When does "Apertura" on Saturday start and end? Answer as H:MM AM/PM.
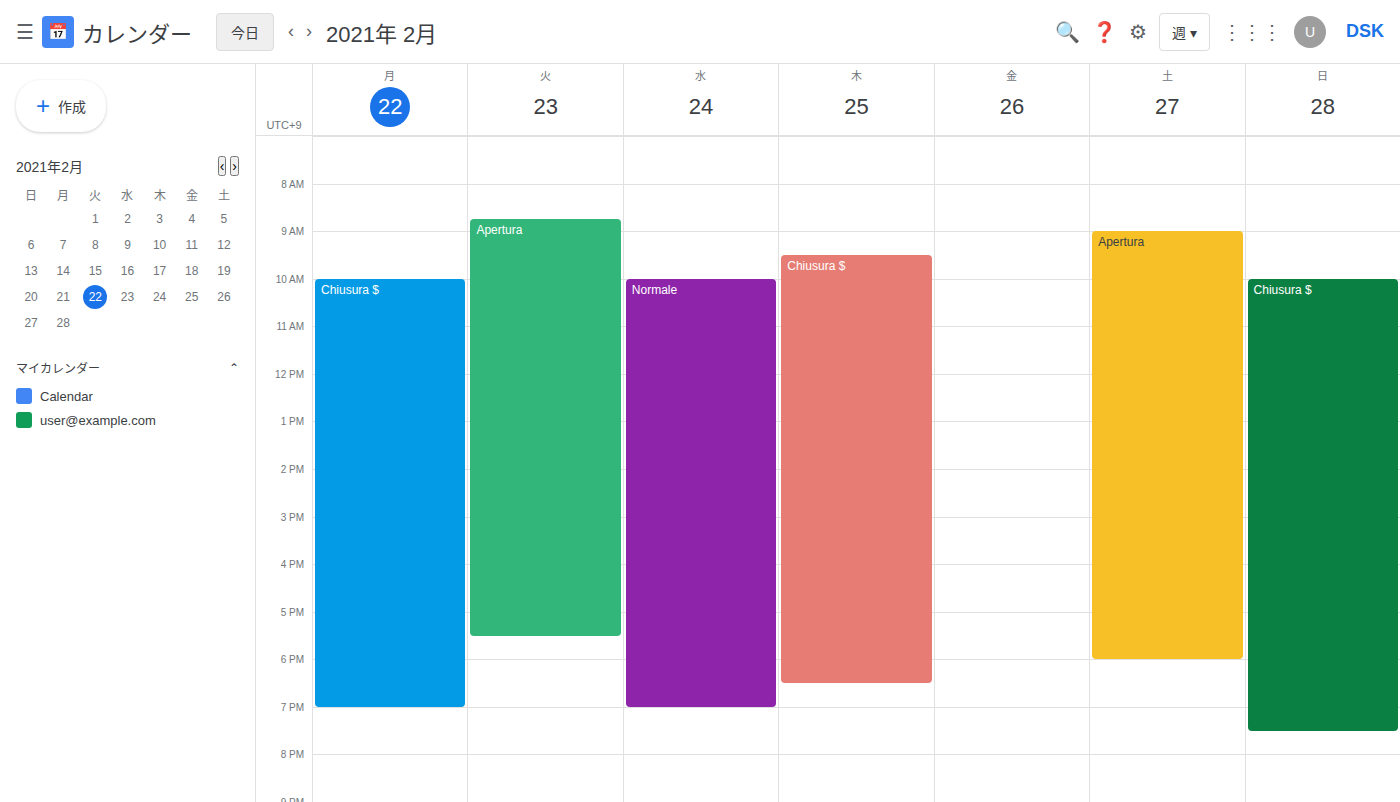
9:00 AM to 6:00 PM